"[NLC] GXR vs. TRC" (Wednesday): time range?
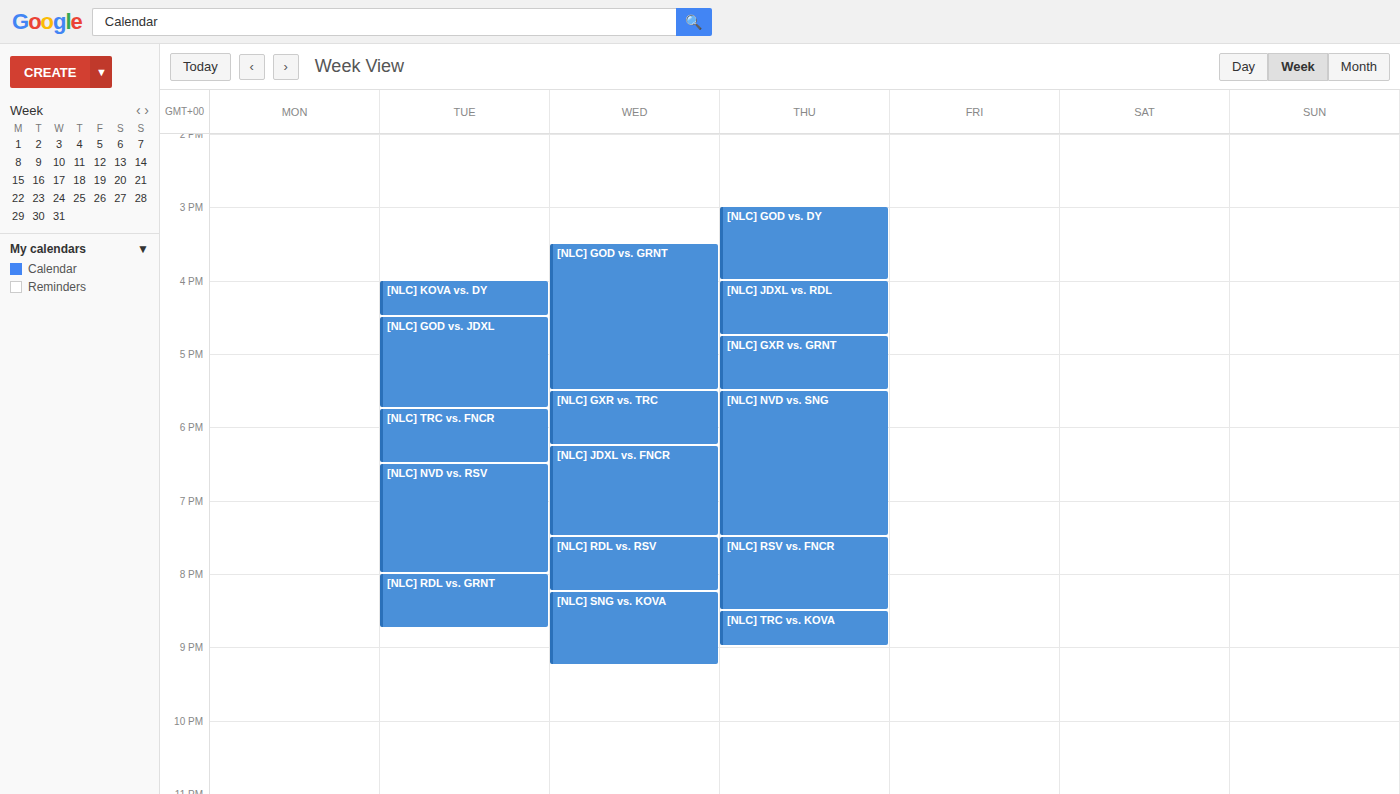
5:30 PM to 6:15 PM